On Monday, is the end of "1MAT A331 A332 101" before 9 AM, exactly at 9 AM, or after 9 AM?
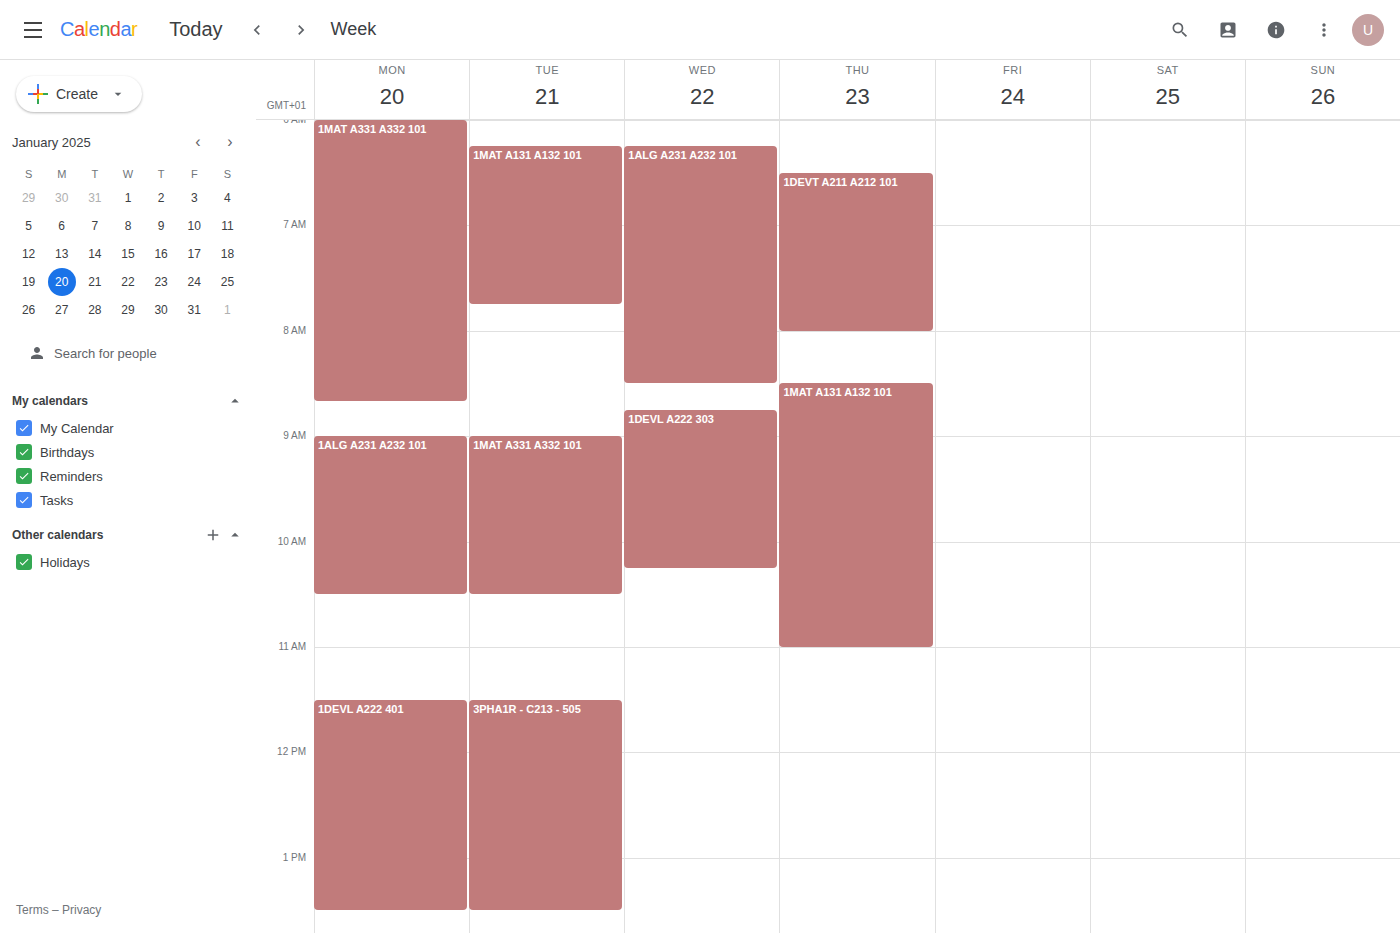
8:40 AM -- before 9 AM, 20 minutes above the 9 AM line.